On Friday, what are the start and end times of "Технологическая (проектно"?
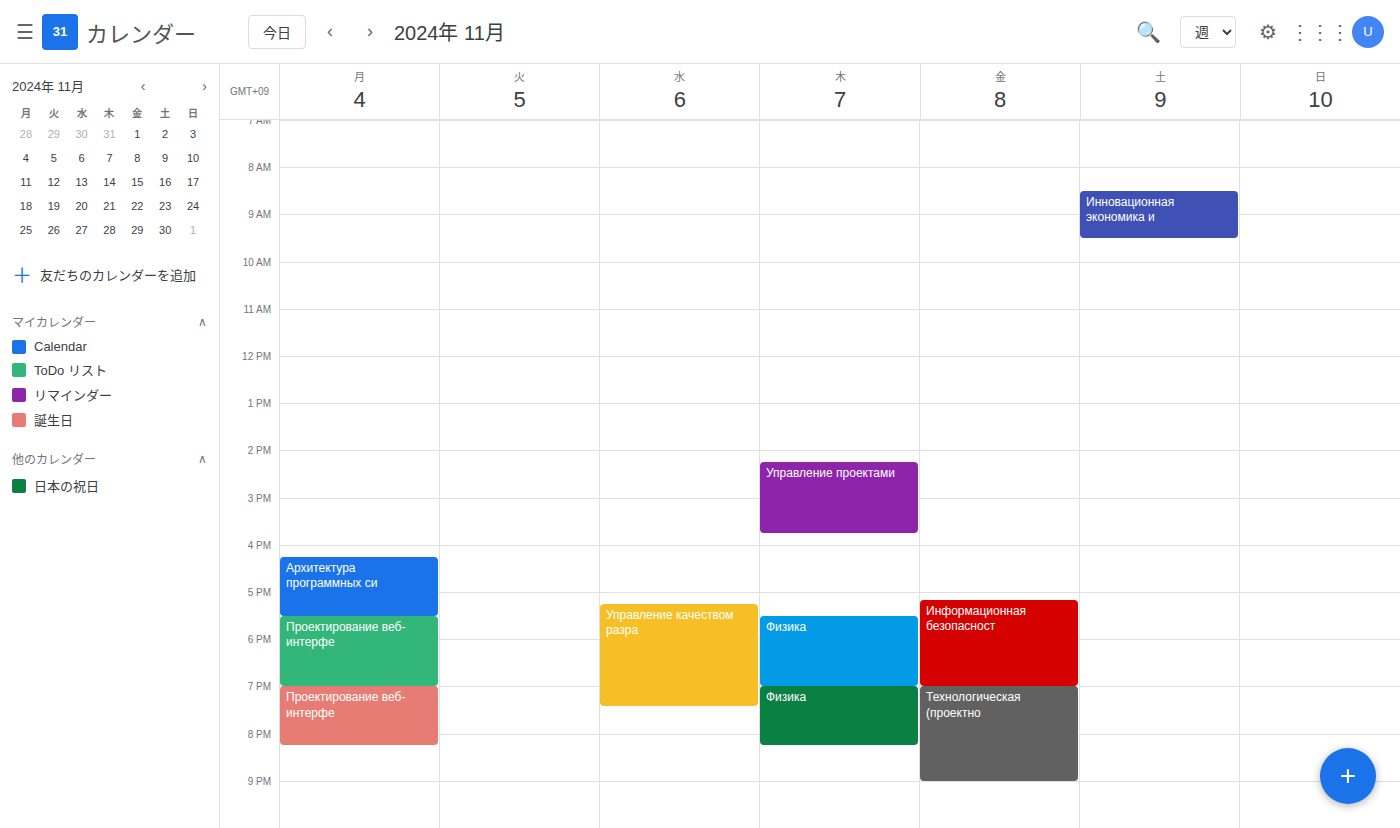
7:00 PM to 9:00 PM